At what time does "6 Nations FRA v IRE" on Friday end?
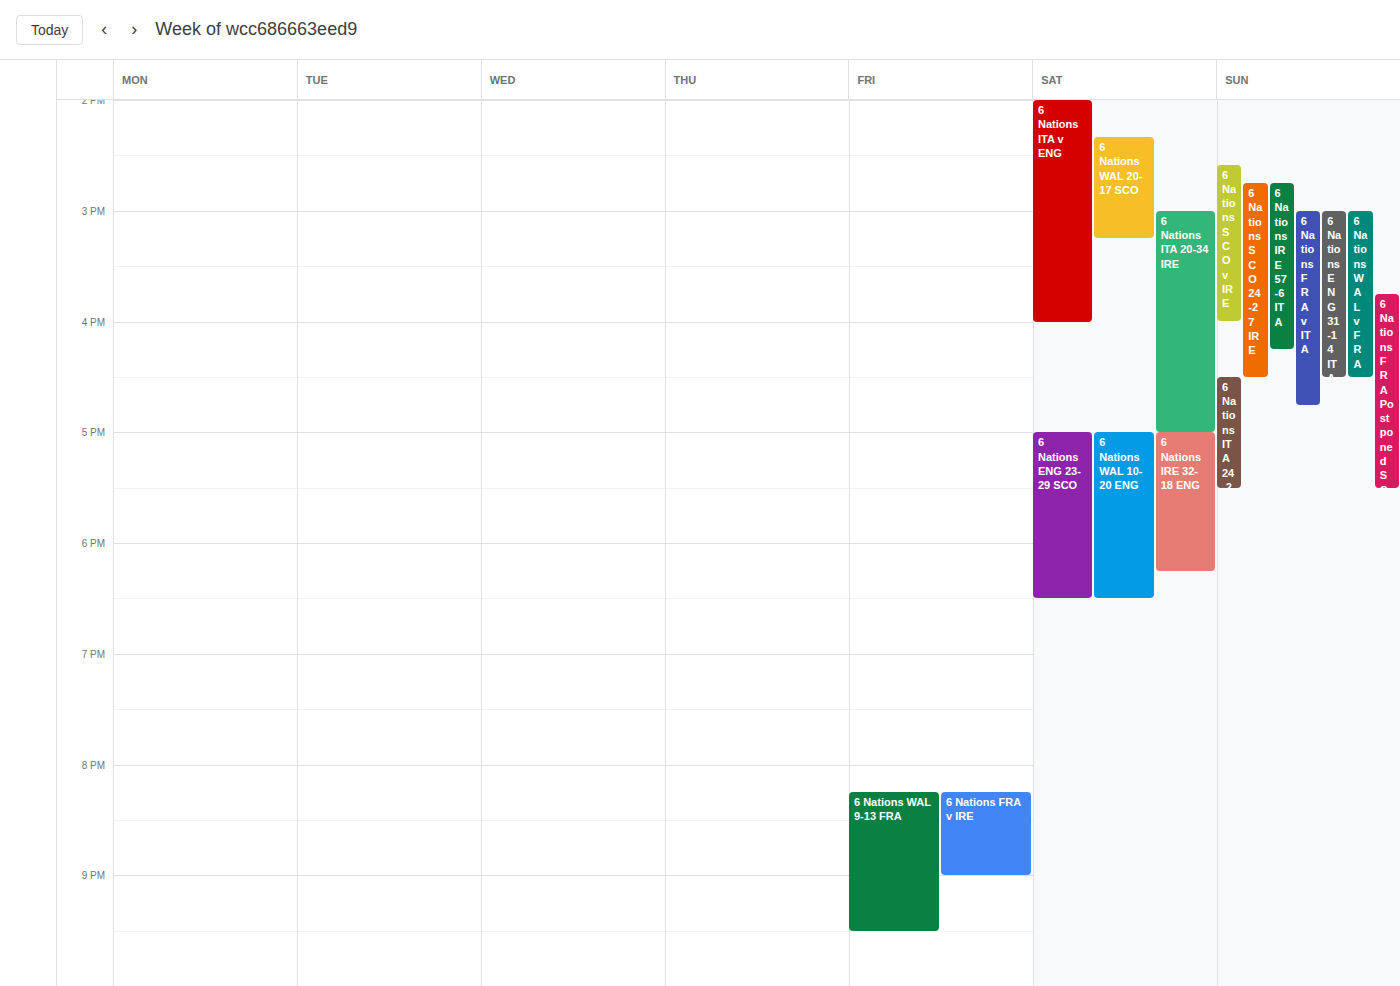
9:00 PM